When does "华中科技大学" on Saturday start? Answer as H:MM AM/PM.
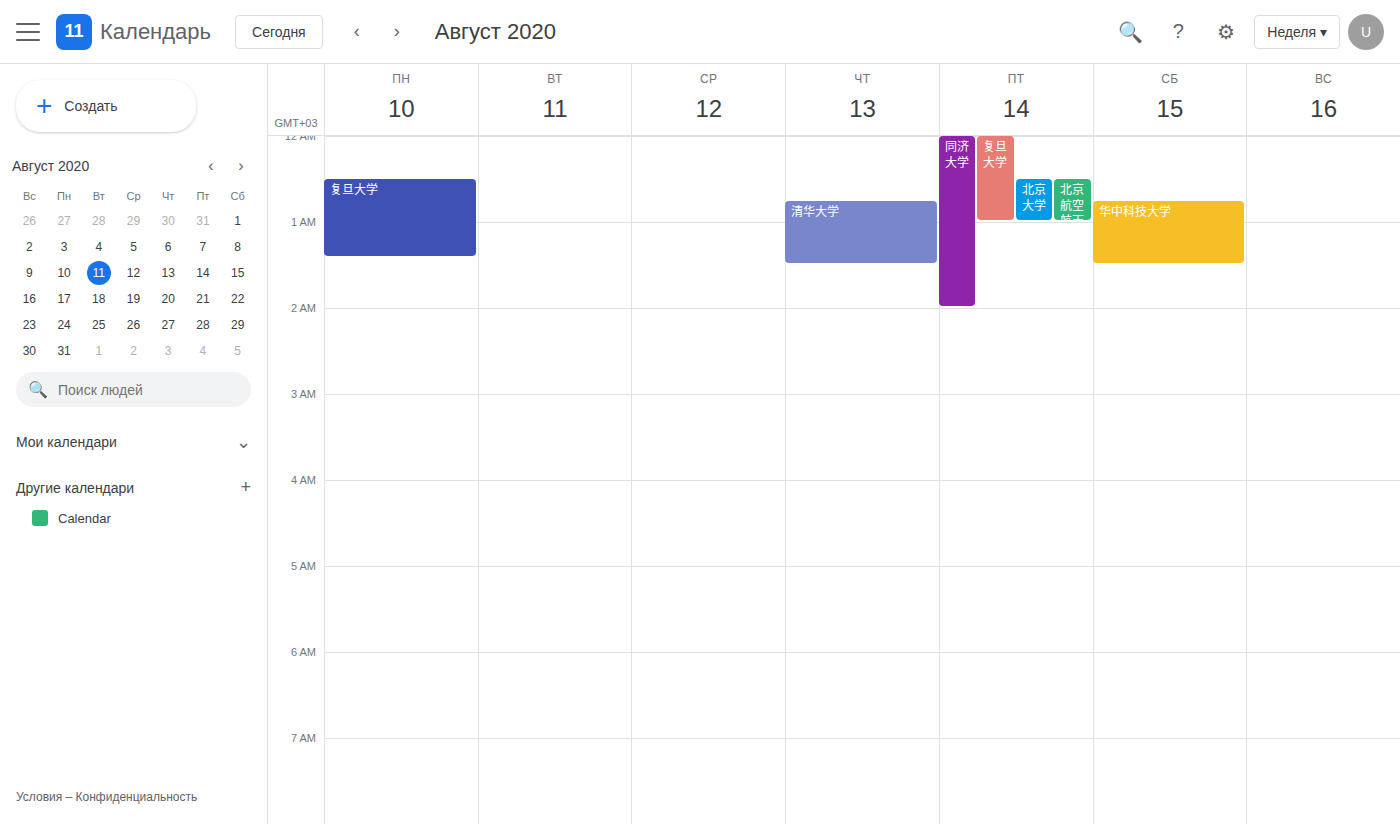
12:45 AM